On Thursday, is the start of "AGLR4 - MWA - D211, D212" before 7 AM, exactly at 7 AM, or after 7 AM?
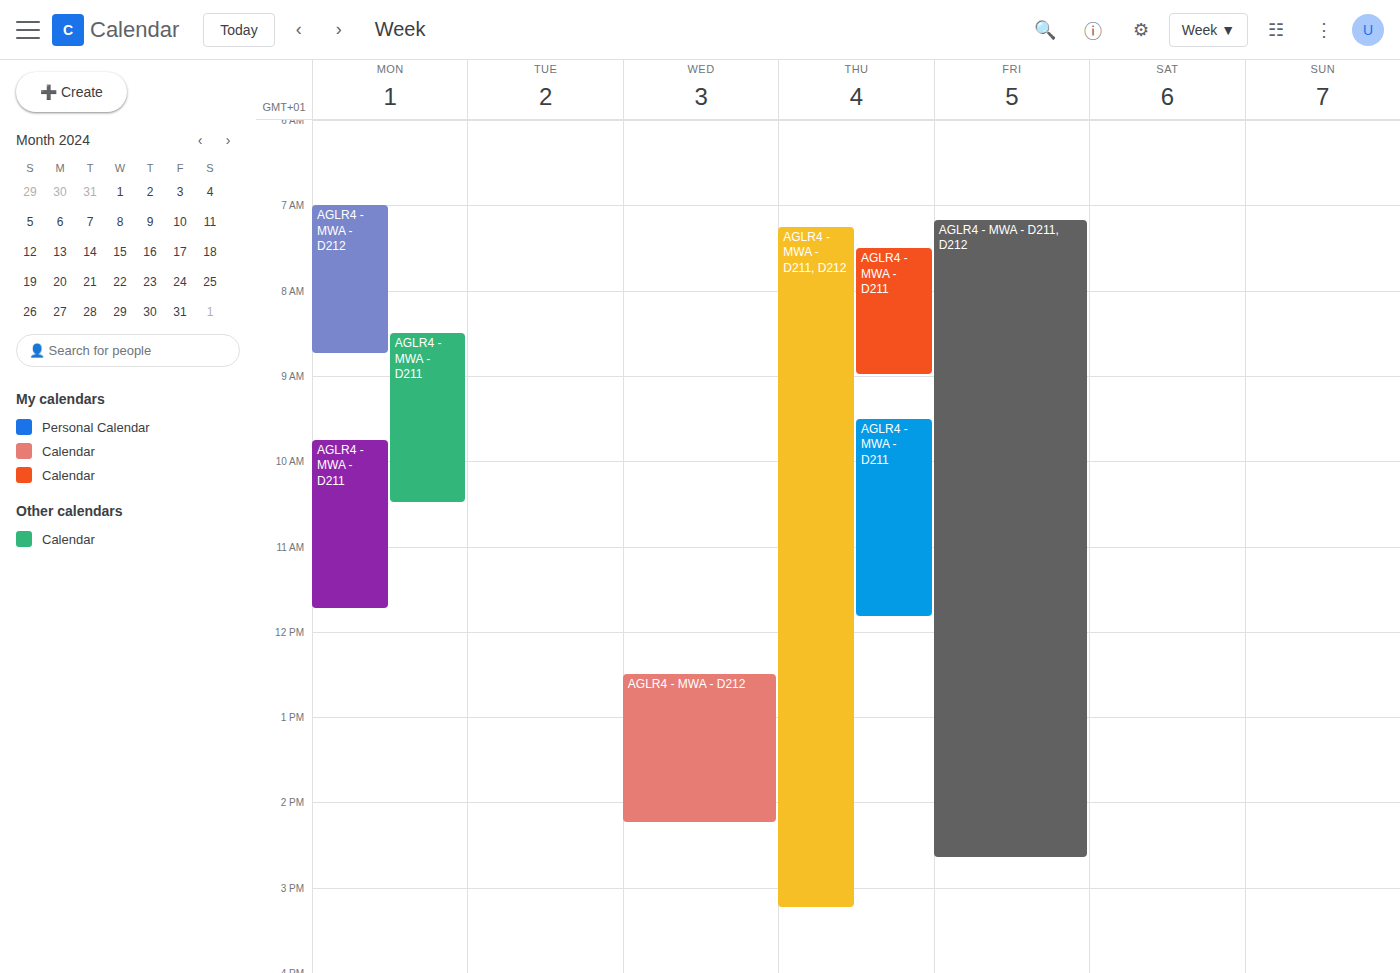
7:15 AM -- after 7 AM, 15 minutes below the 7 AM line.